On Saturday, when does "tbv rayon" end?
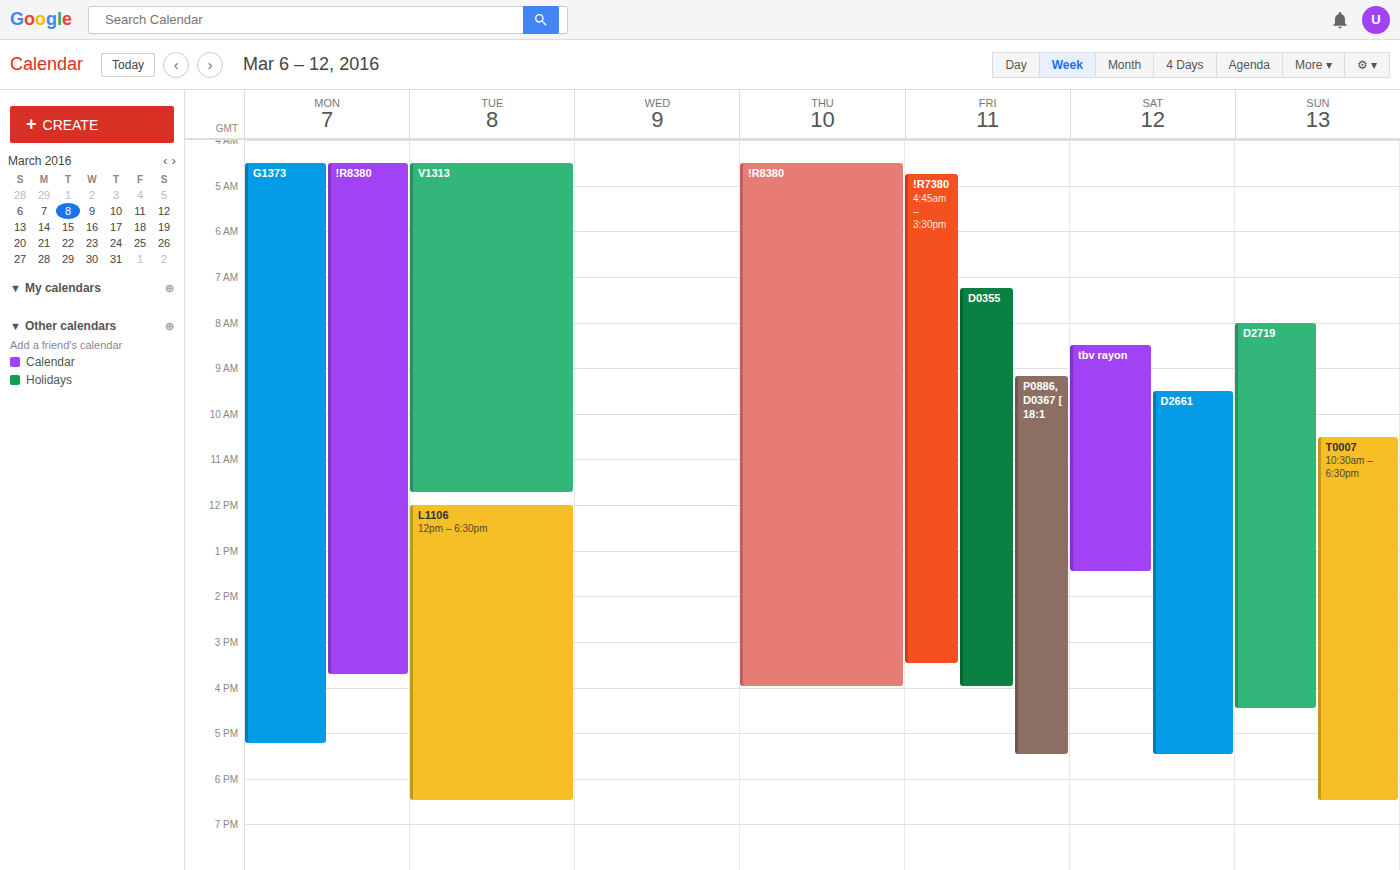
1:30 PM